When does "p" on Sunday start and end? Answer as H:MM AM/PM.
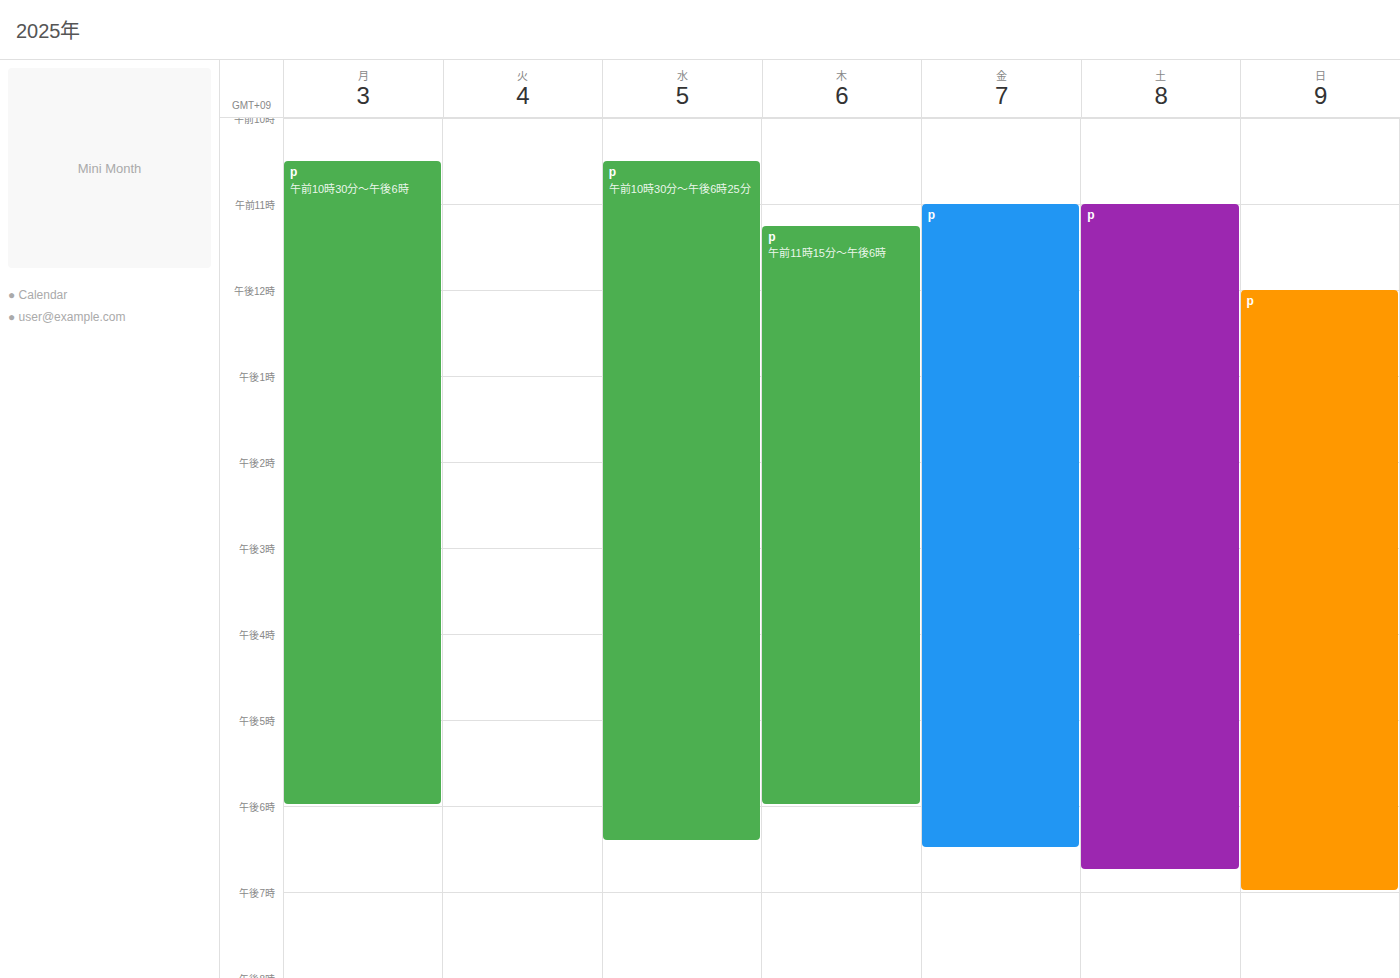
12:00 PM to 7:00 PM